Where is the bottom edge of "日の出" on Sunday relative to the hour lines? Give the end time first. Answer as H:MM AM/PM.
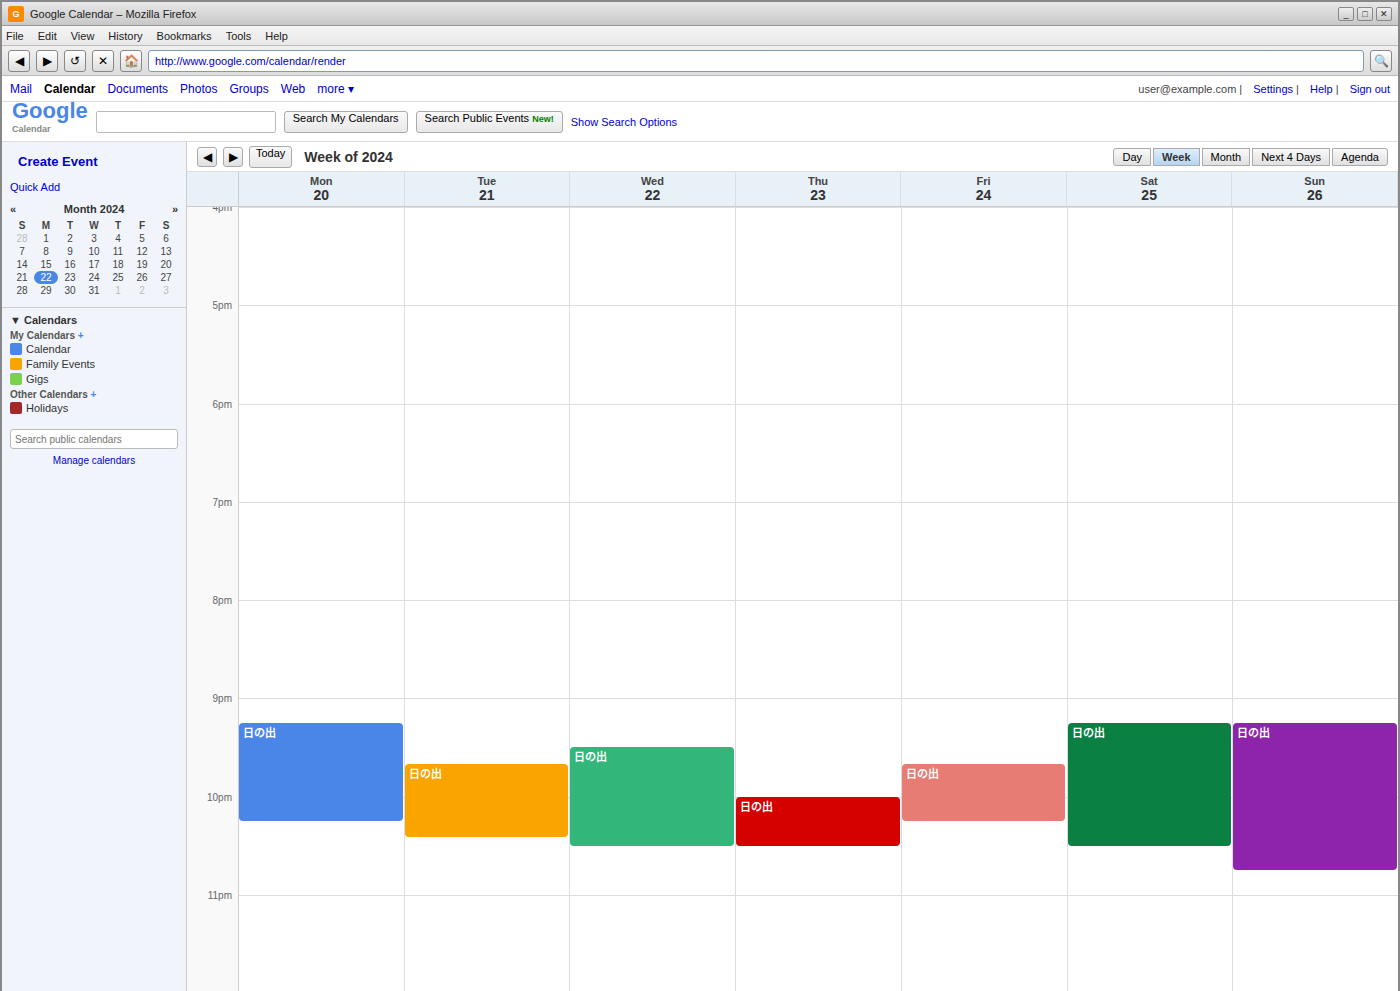
10:45 PM -- neither: three quarters of the way from the 10 PM line to the 11 PM line.